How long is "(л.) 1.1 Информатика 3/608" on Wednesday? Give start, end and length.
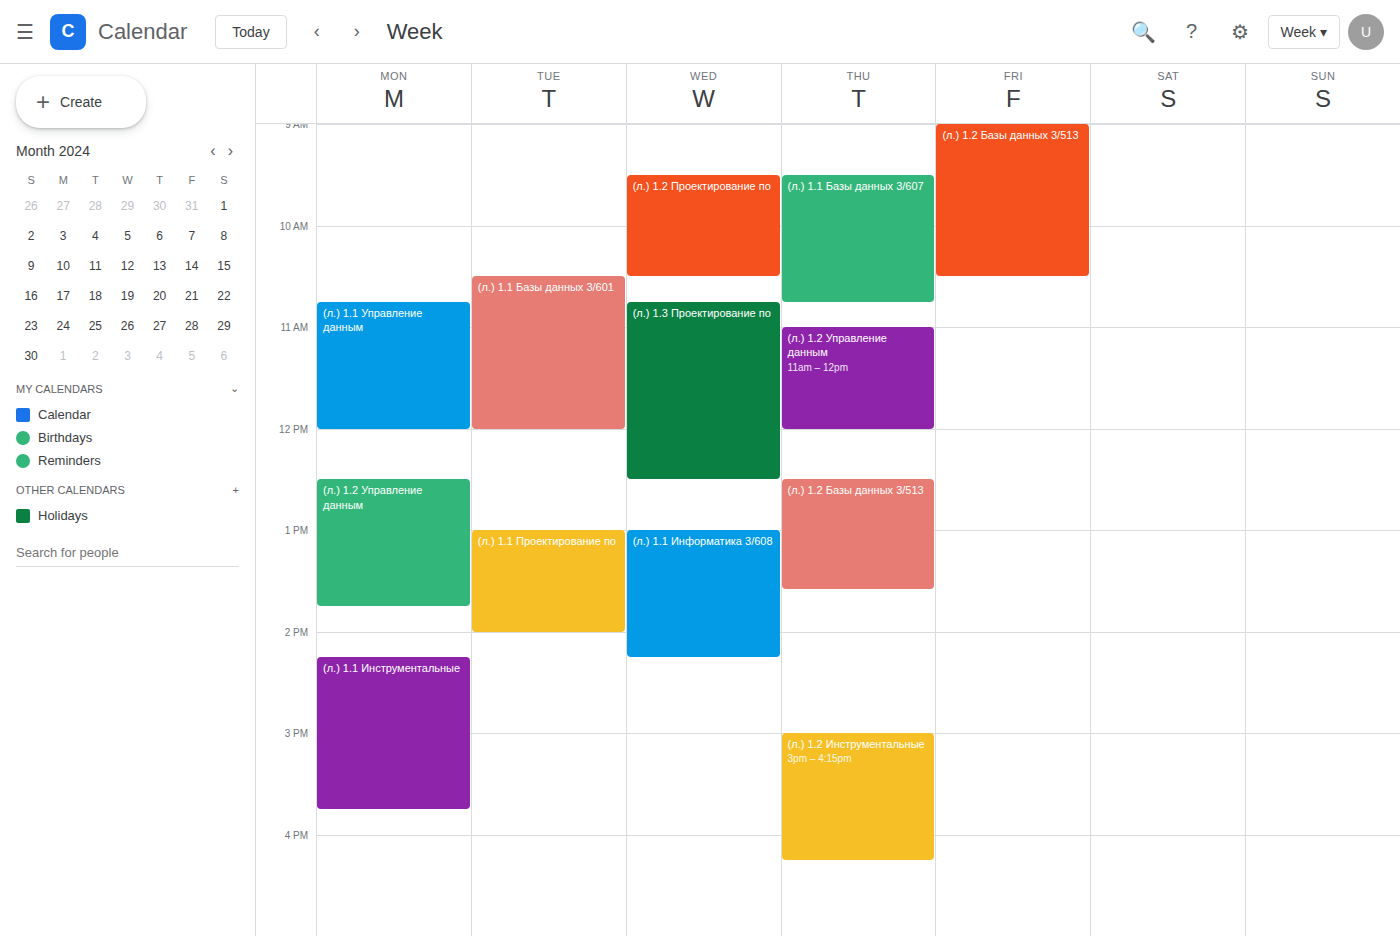
1:00 PM to 2:15 PM, 1 hour 15 minutes